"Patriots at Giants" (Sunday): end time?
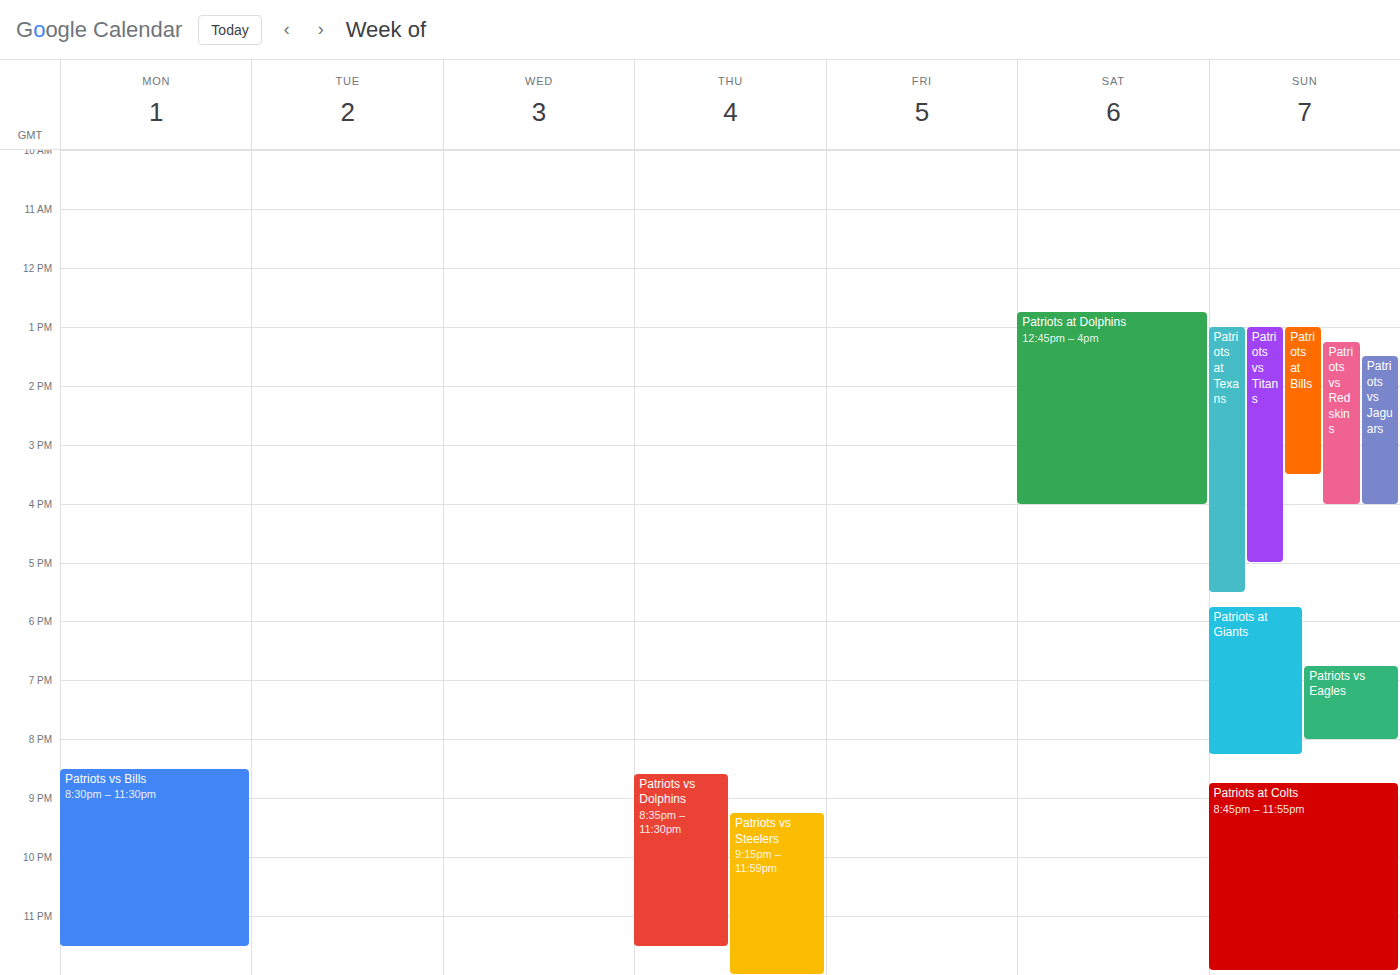
8:15 PM